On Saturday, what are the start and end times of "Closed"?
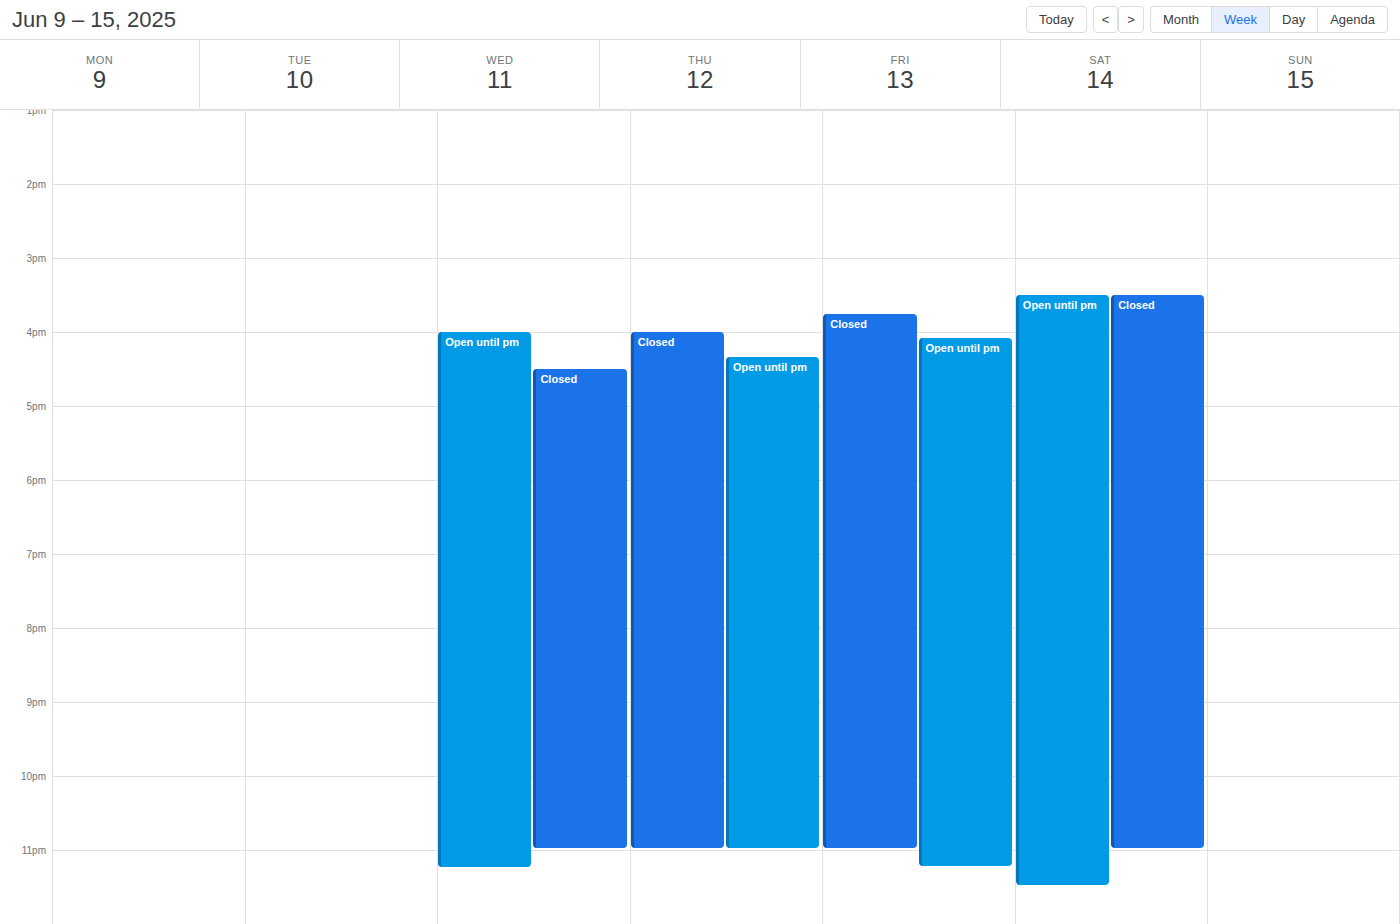
3:30 PM to 11:00 PM